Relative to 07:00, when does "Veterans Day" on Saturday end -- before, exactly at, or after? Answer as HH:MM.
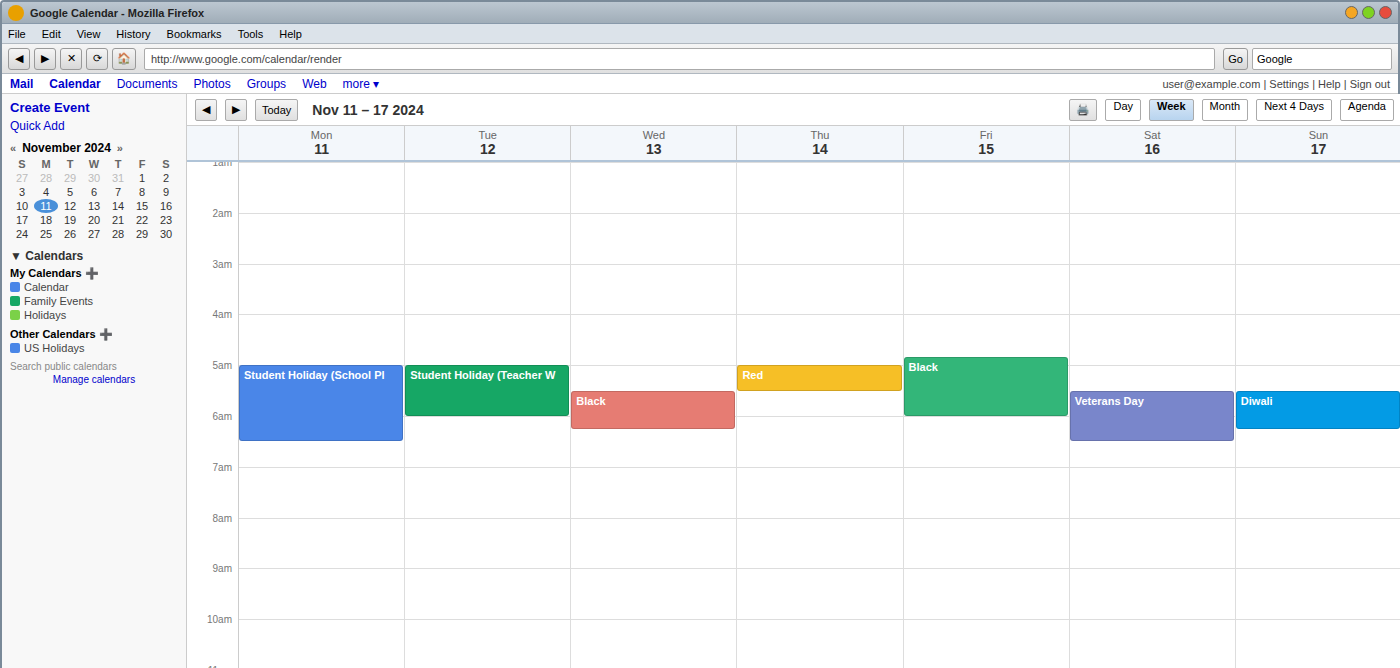
06:30 -- before 07:00, 30 minutes above the 07:00 line.